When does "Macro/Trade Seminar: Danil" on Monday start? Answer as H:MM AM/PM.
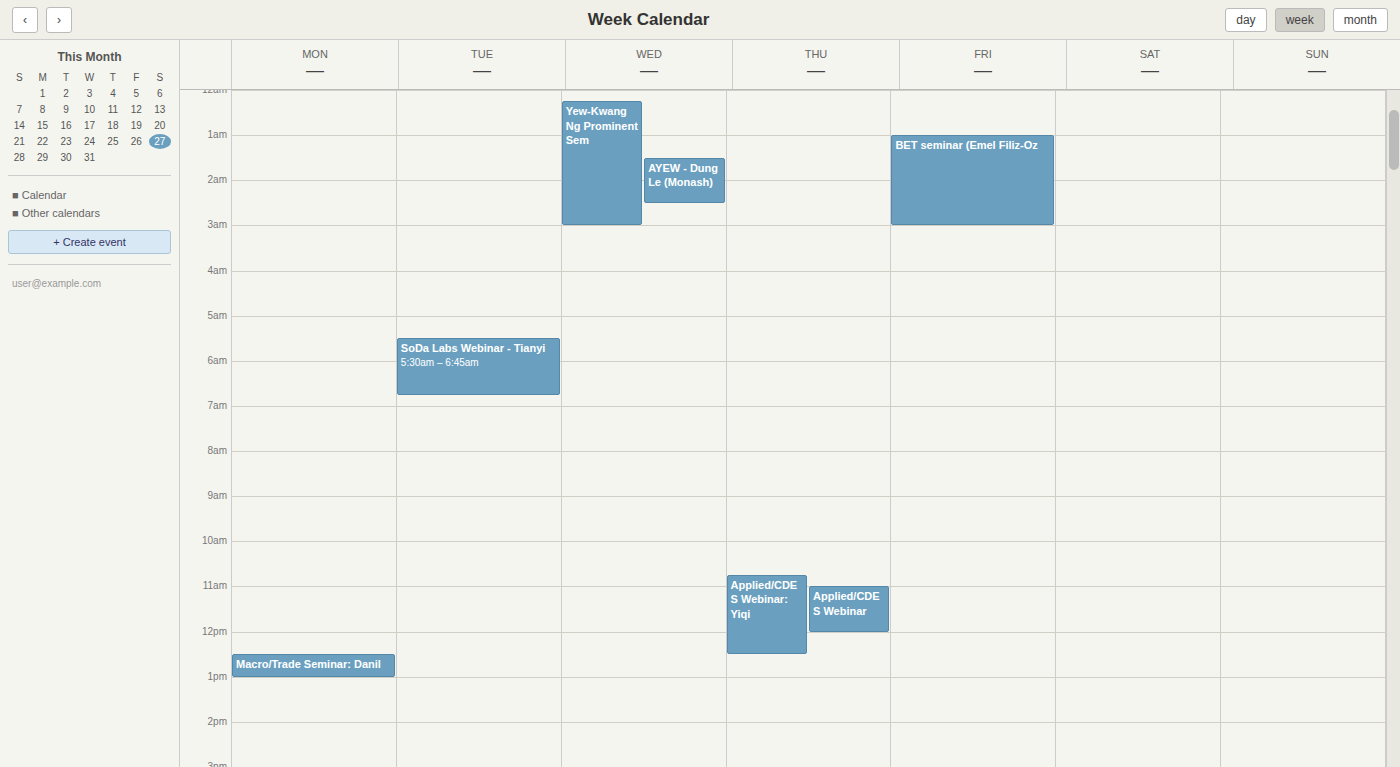
12:30 PM